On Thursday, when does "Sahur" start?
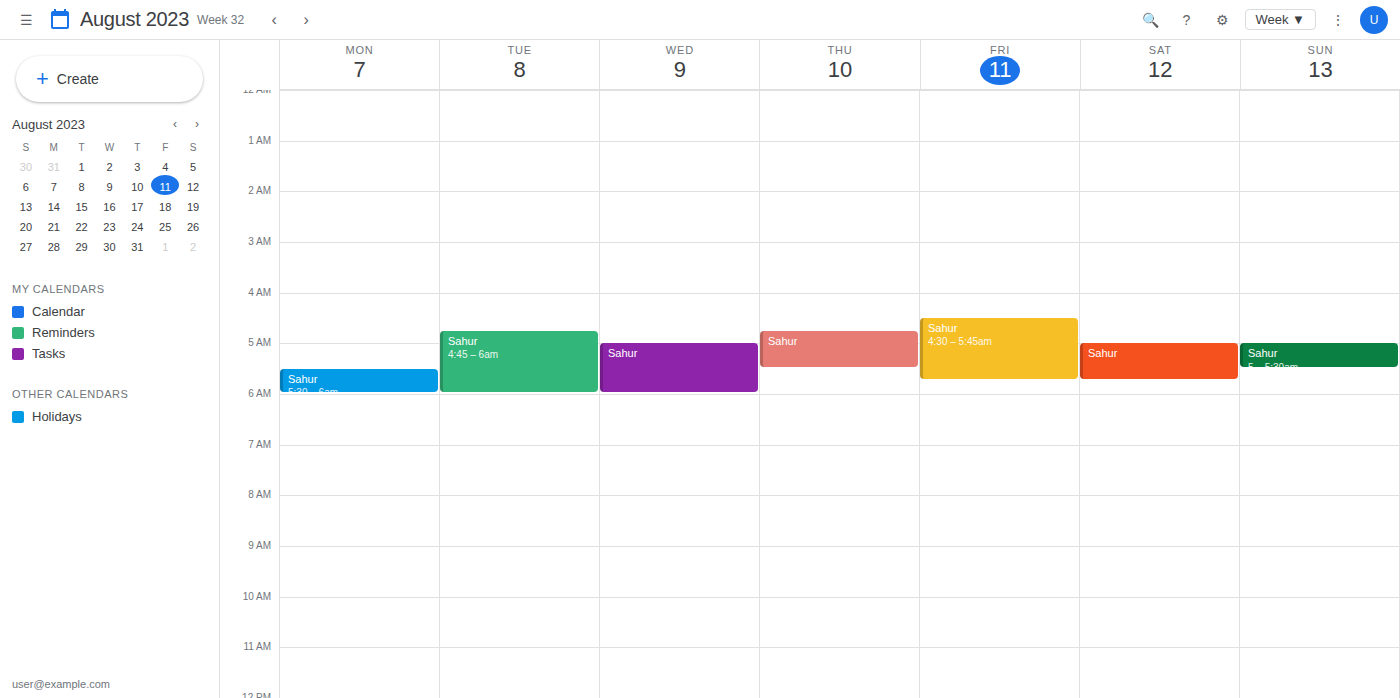
4:45 AM